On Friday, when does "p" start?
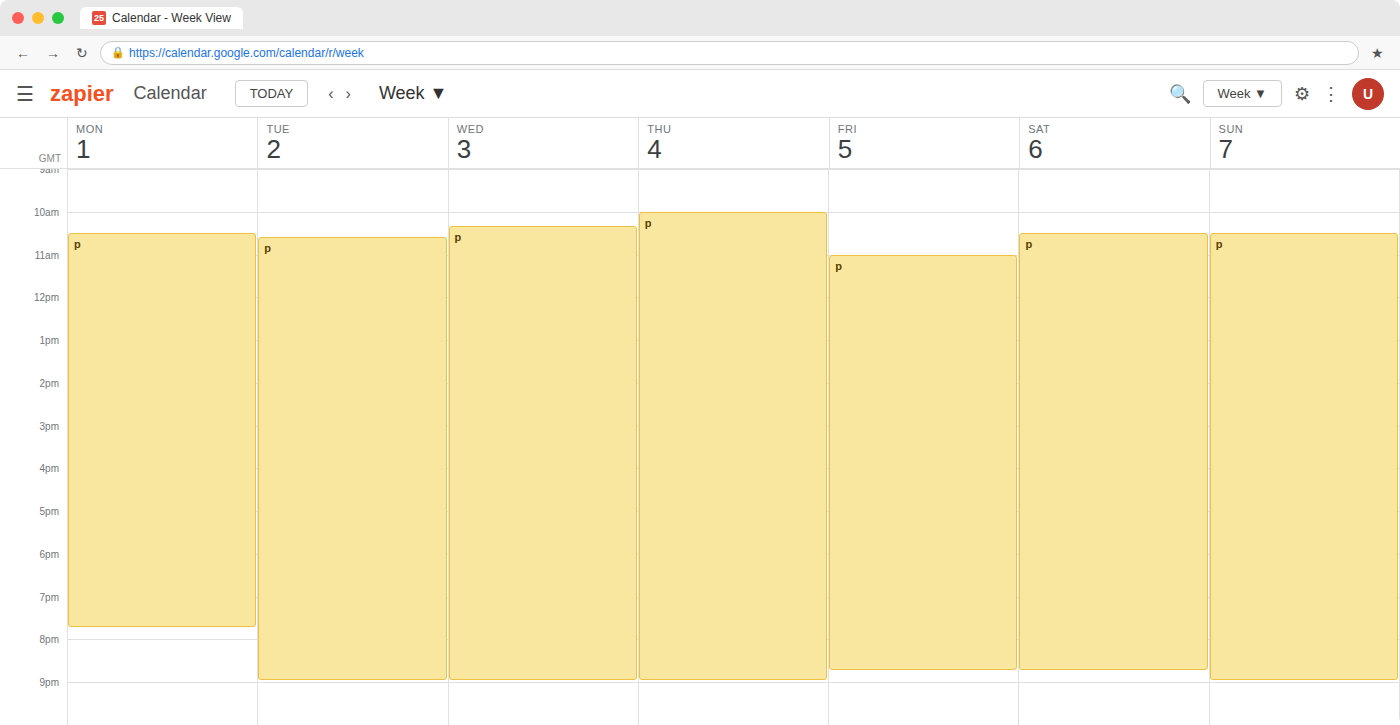
11:00 AM